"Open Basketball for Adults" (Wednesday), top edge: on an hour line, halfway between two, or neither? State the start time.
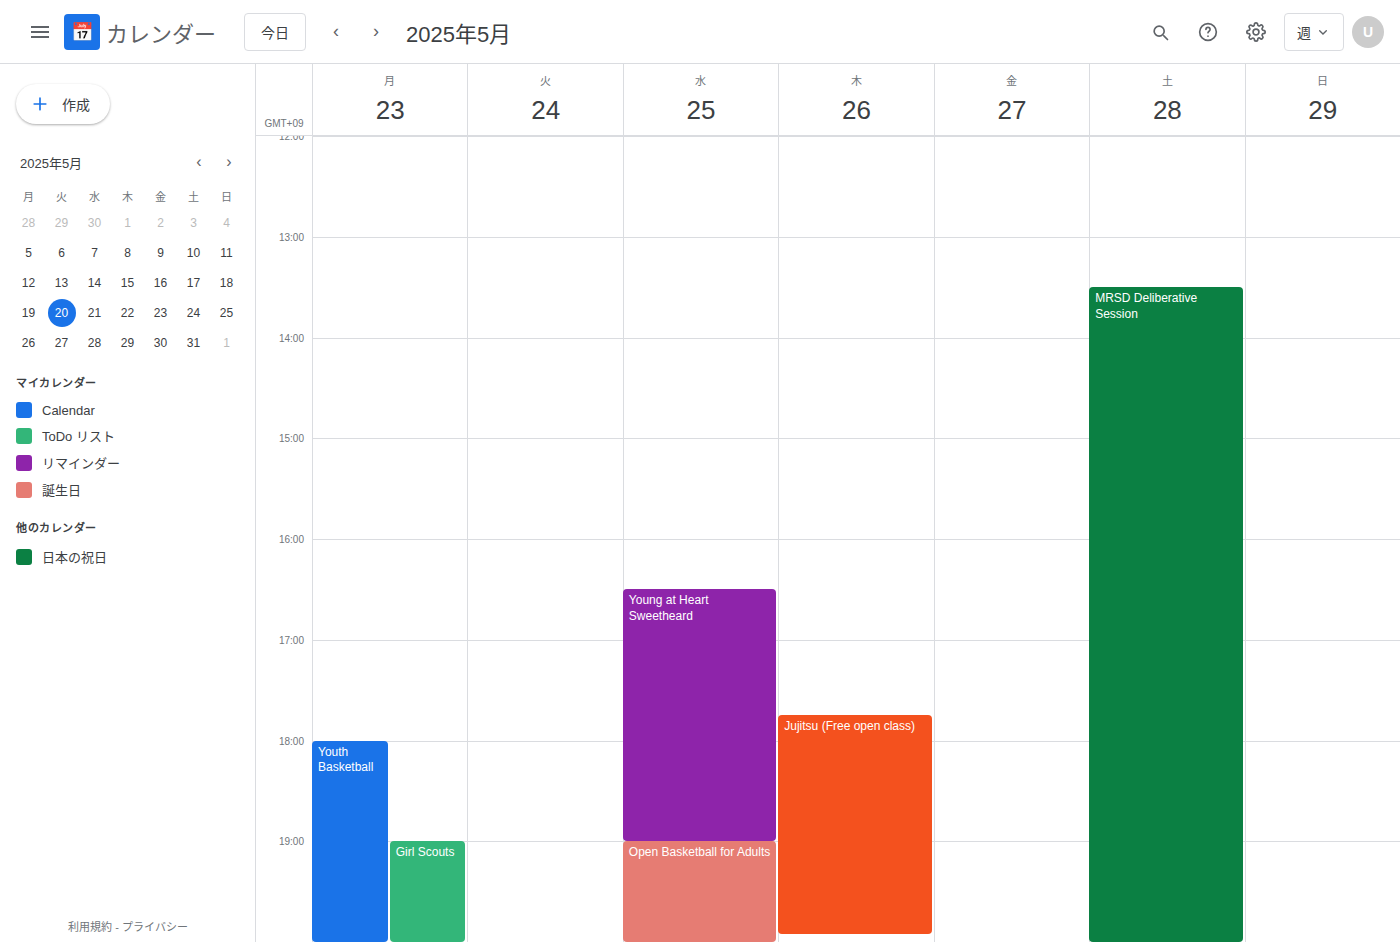
7:00 PM -- exactly on the 7 PM line.